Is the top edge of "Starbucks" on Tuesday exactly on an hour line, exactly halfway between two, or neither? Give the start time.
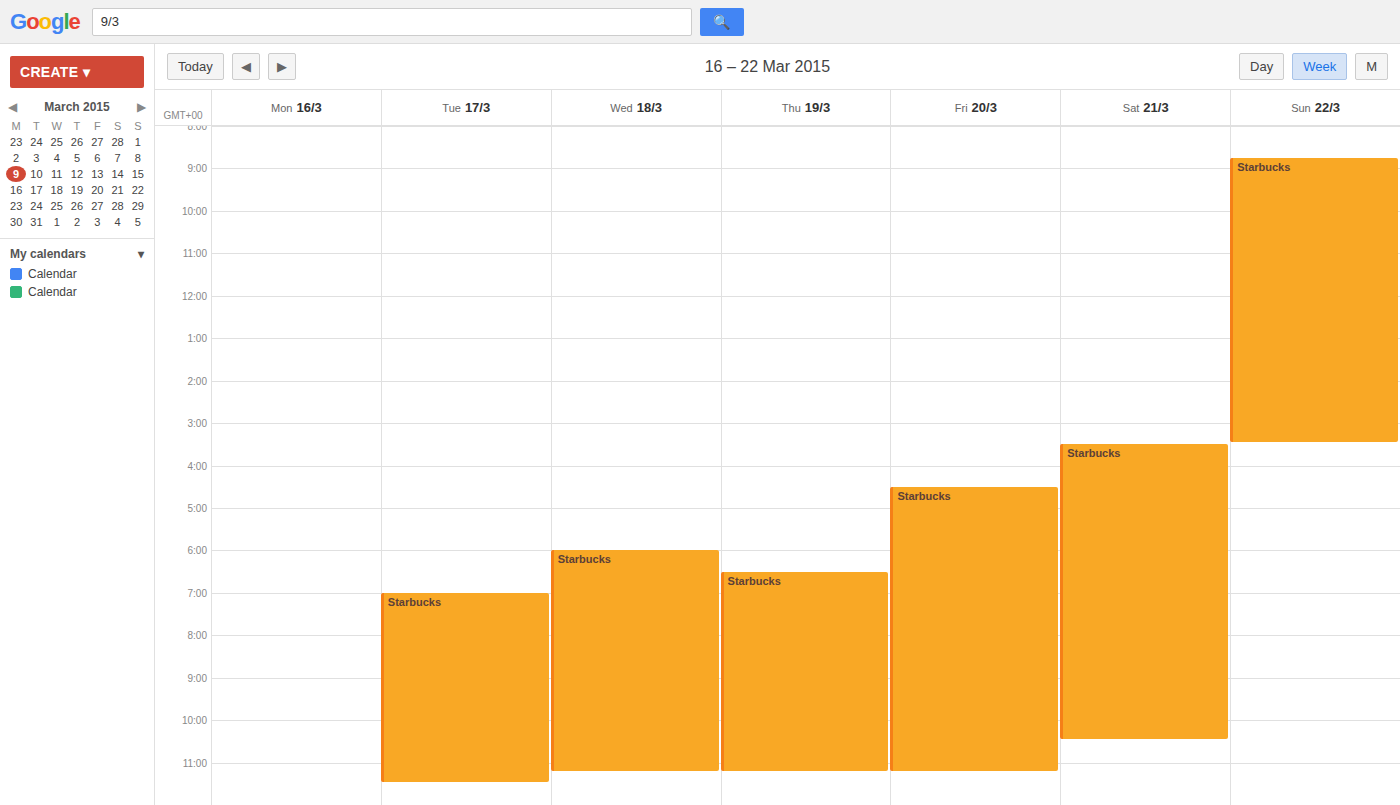
7:00 PM -- exactly on the 7 PM line.